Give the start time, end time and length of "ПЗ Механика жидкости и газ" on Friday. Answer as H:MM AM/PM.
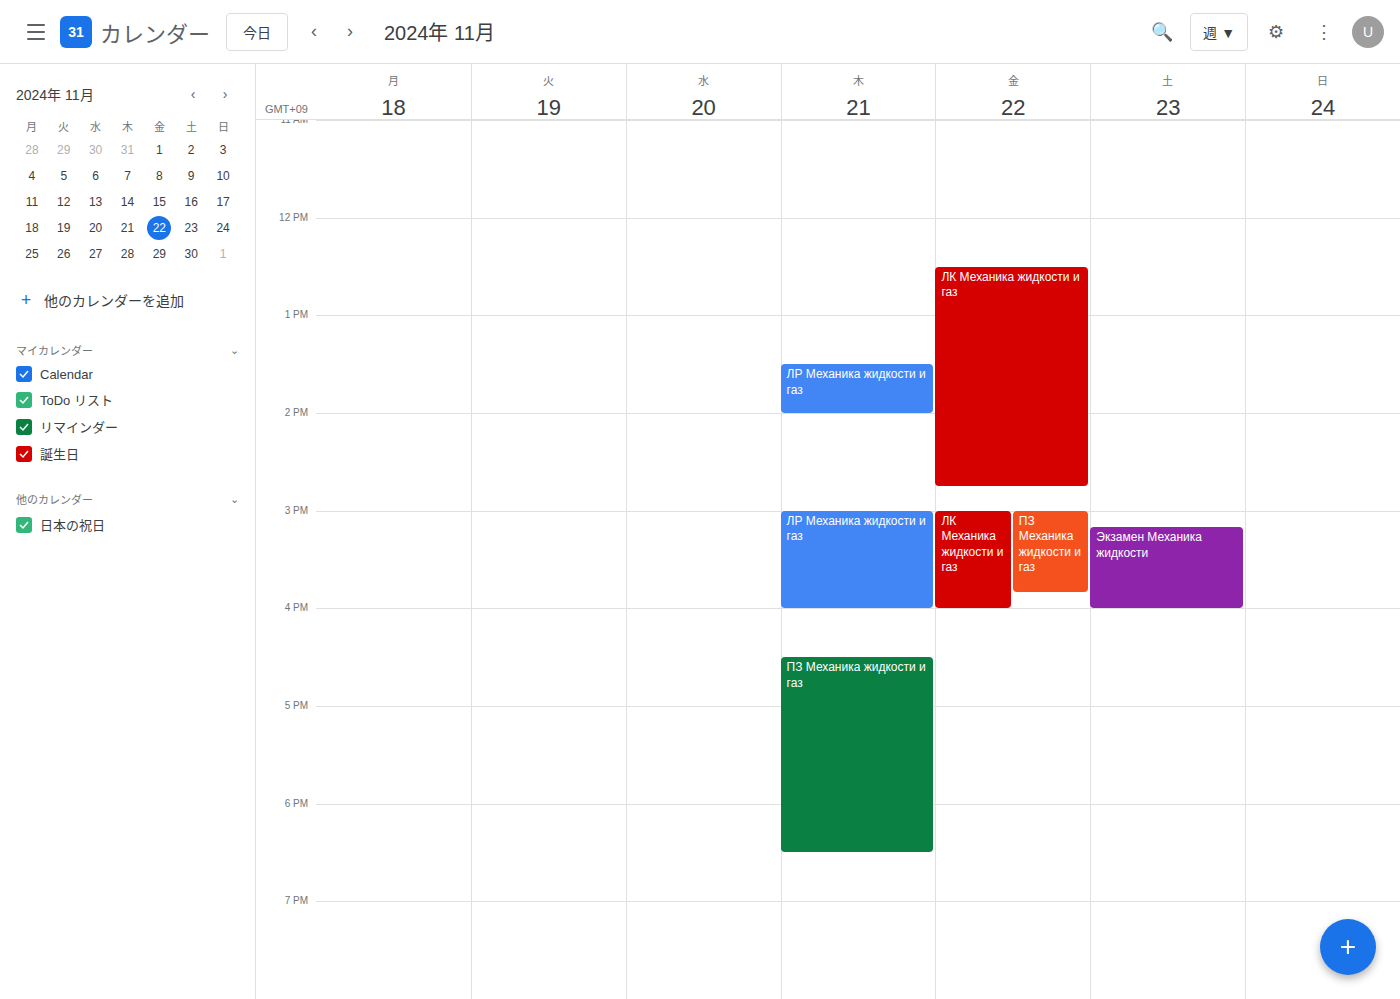
3:00 PM to 3:50 PM, 50 minutes